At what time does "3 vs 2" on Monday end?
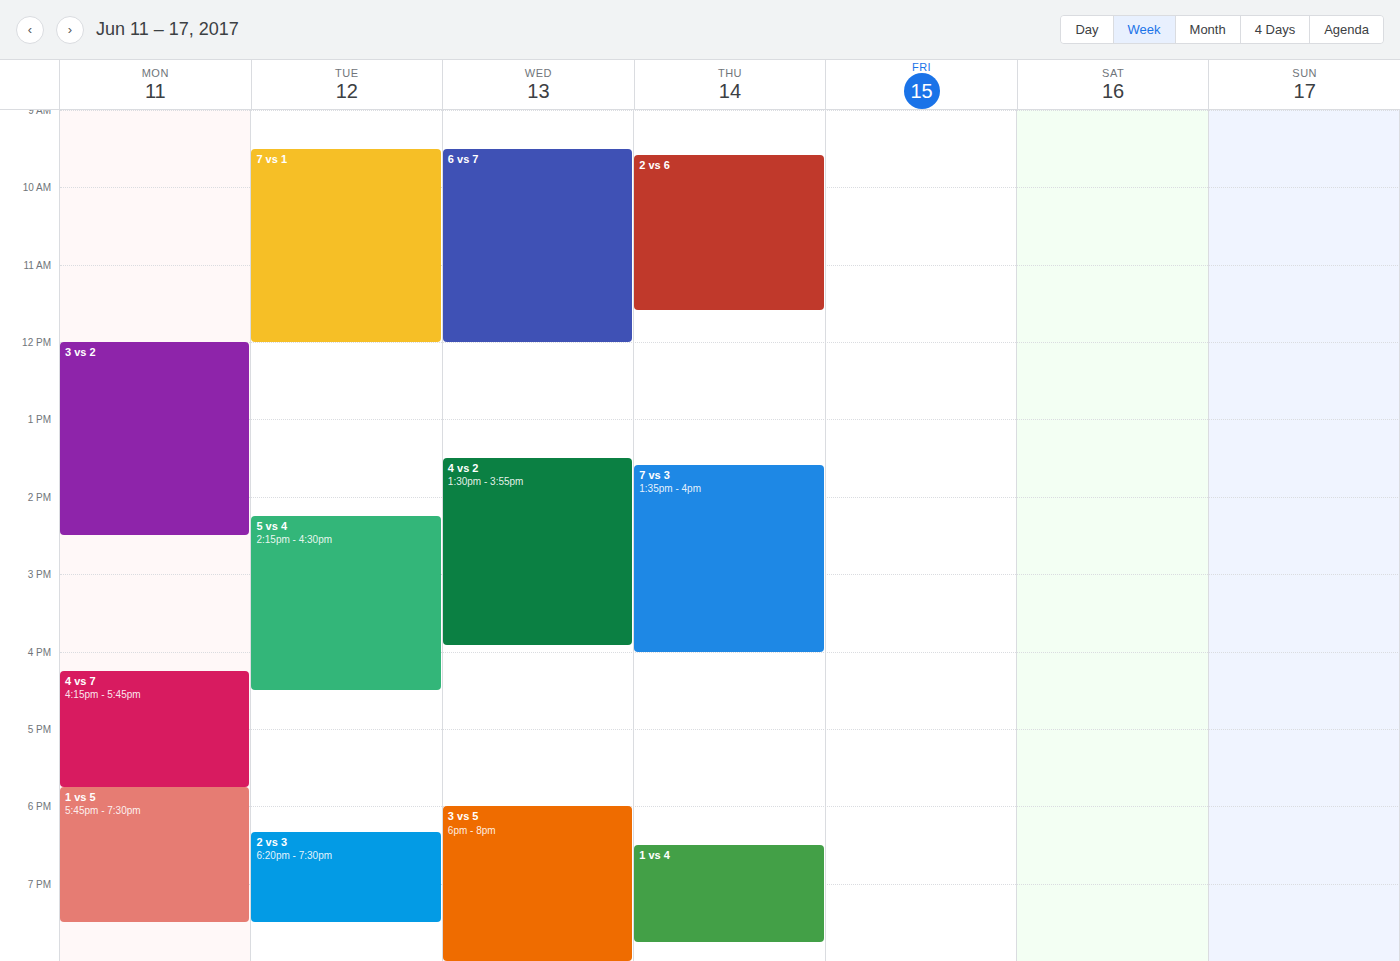
2:30 PM